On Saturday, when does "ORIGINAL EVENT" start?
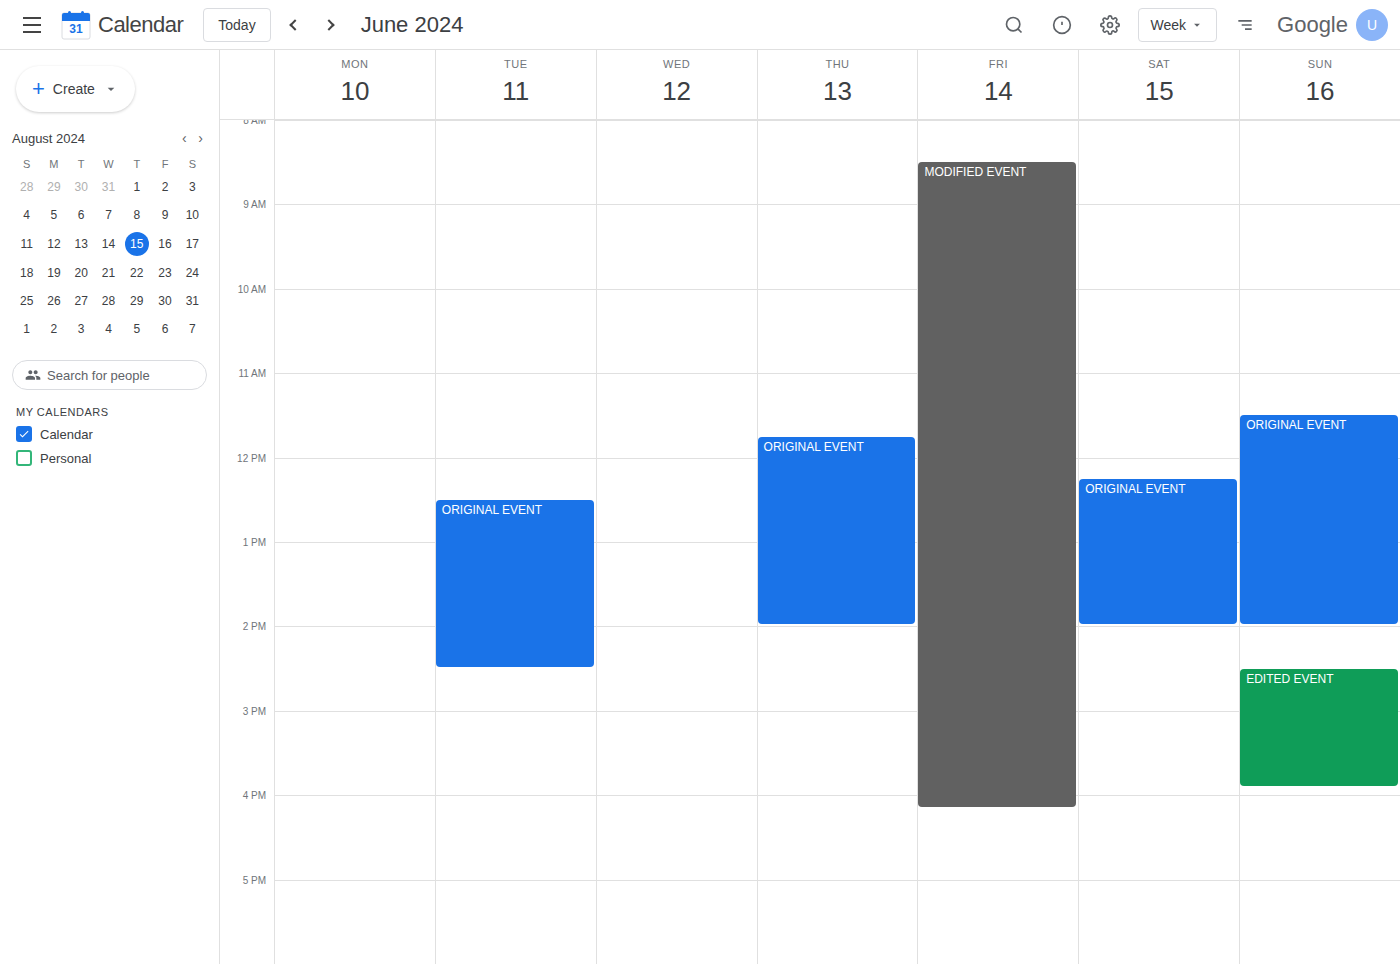
12:15 PM